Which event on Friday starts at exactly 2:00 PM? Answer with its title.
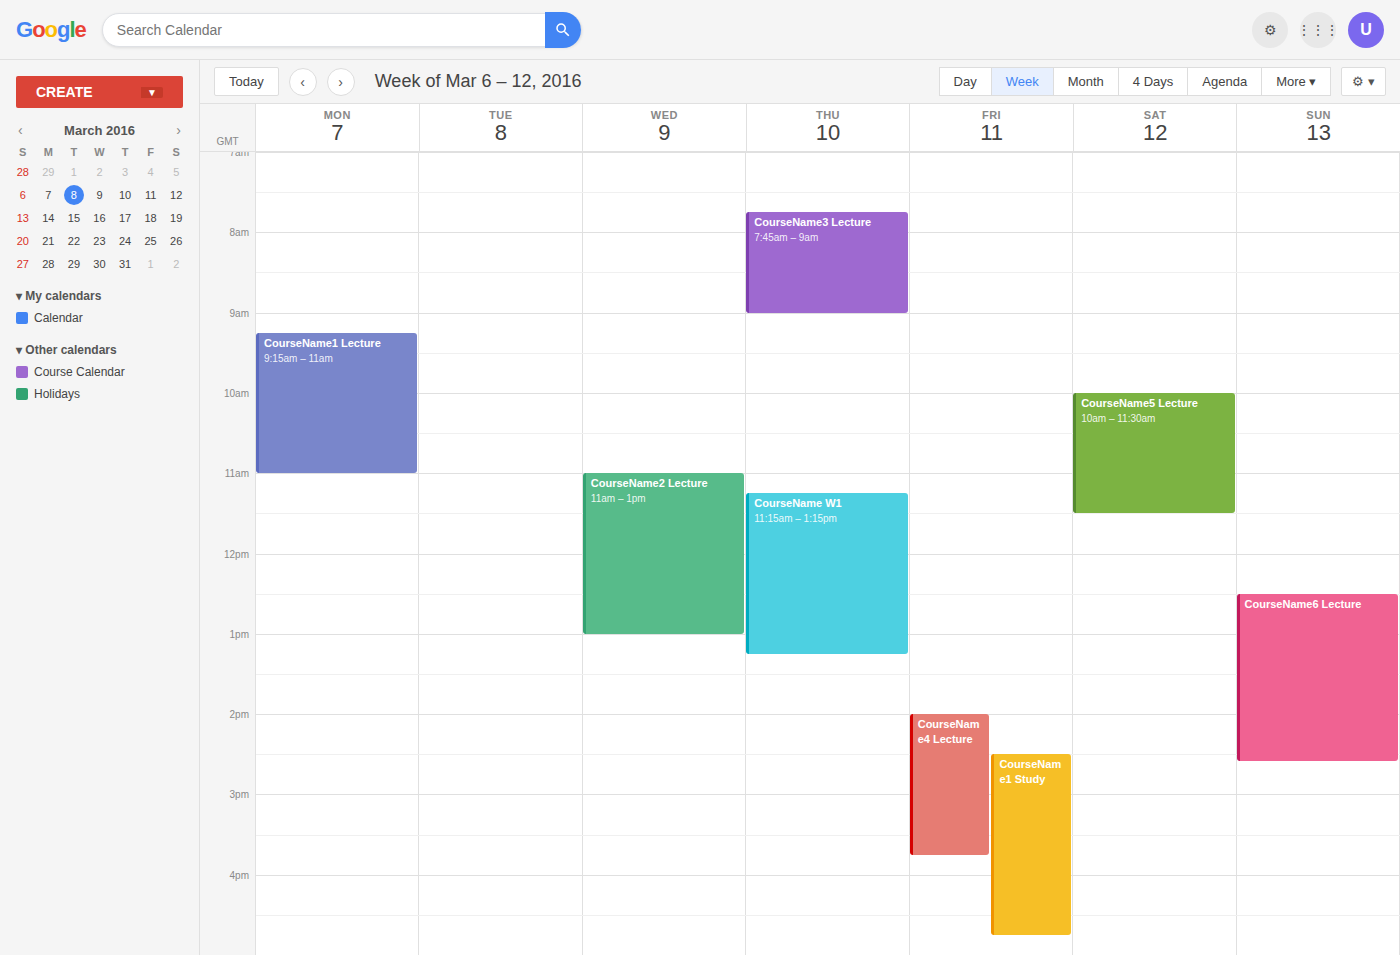
"CourseName4 Lecture"